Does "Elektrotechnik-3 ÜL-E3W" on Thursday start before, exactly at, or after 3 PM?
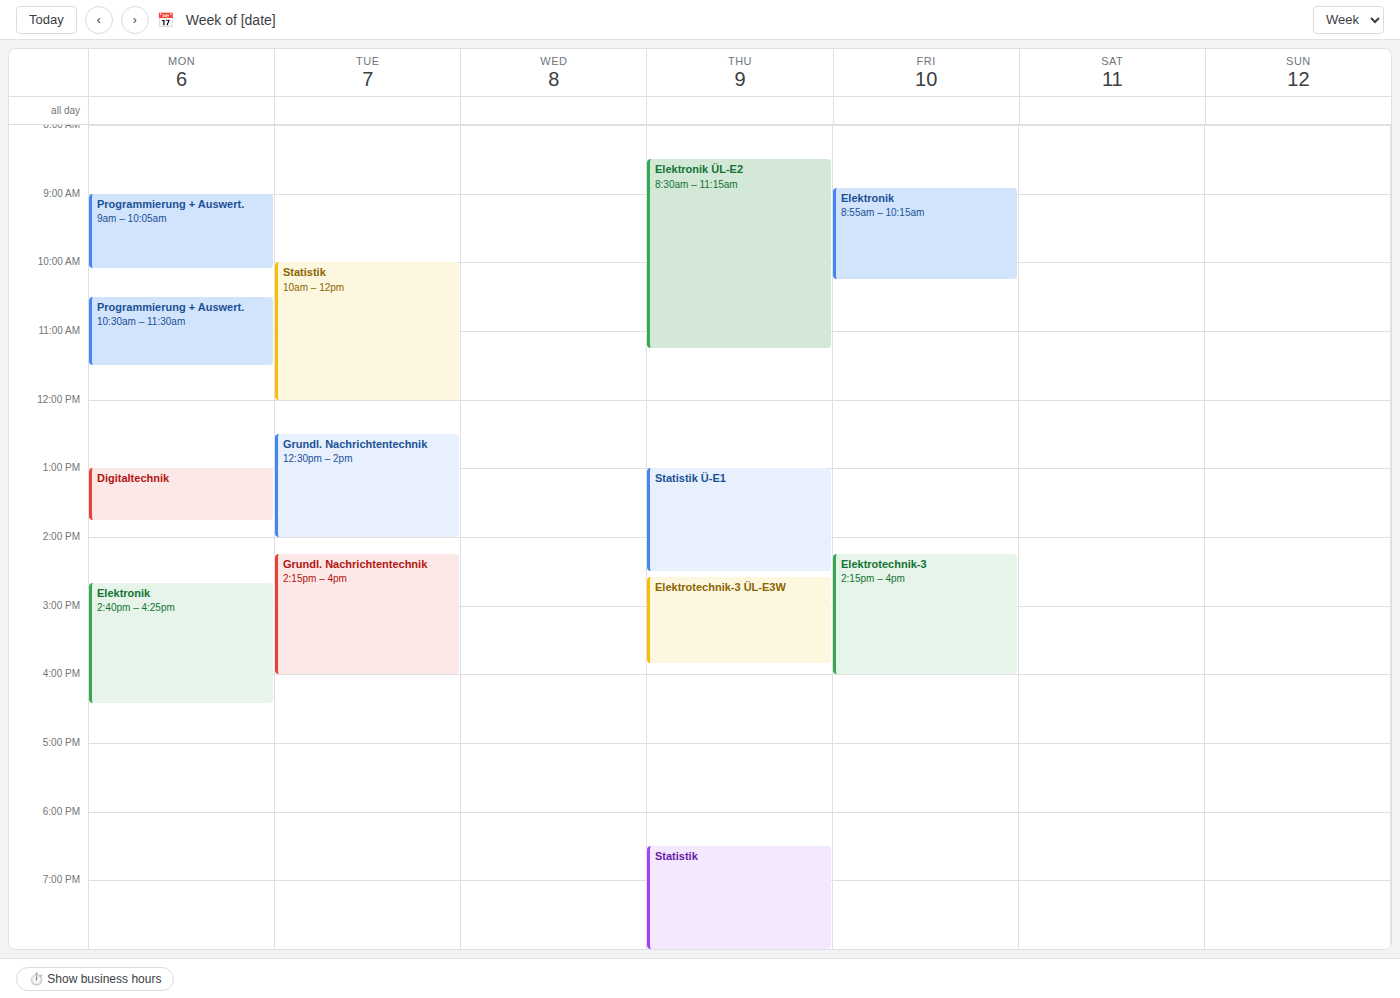
2:35 PM -- before 3 PM, 25 minutes above the 3 PM line.